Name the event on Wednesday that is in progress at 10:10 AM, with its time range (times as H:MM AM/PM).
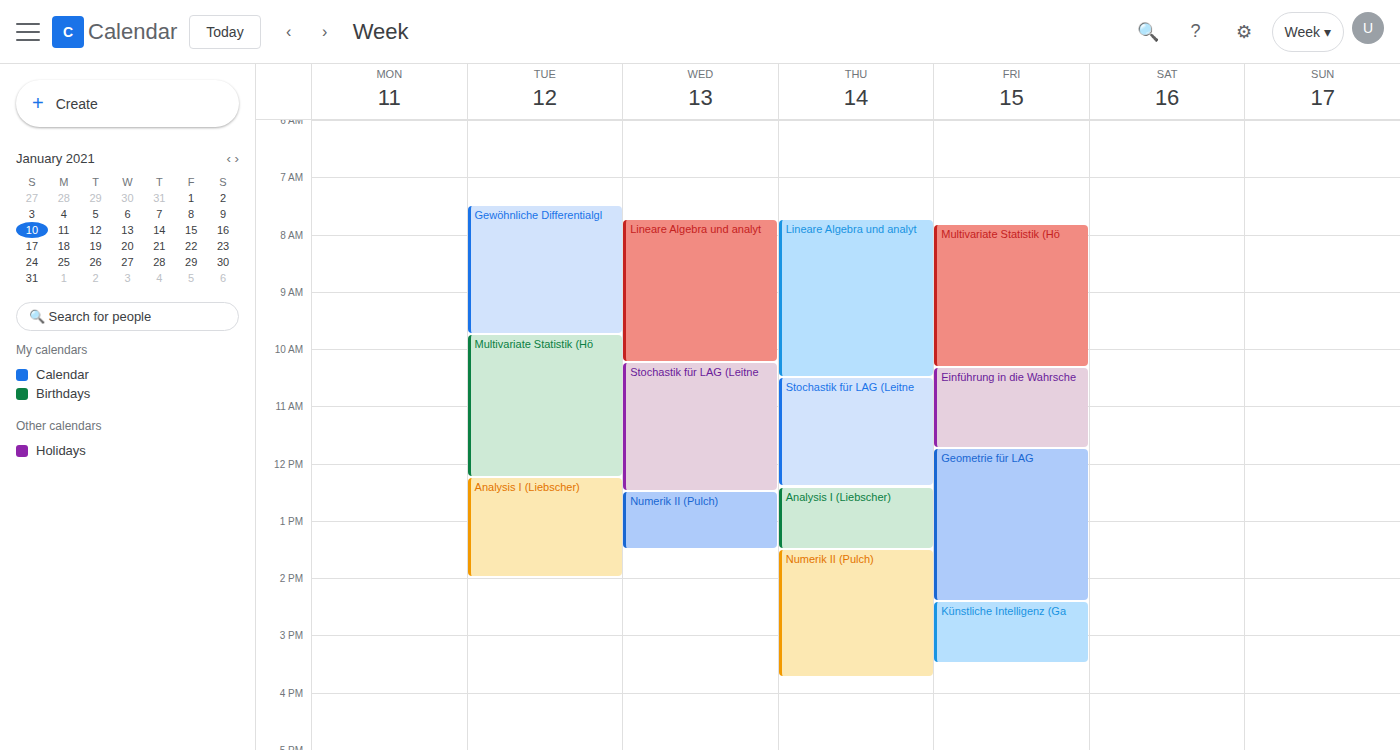
"Lineare Algebra und analyt", 7:45 AM to 10:15 AM